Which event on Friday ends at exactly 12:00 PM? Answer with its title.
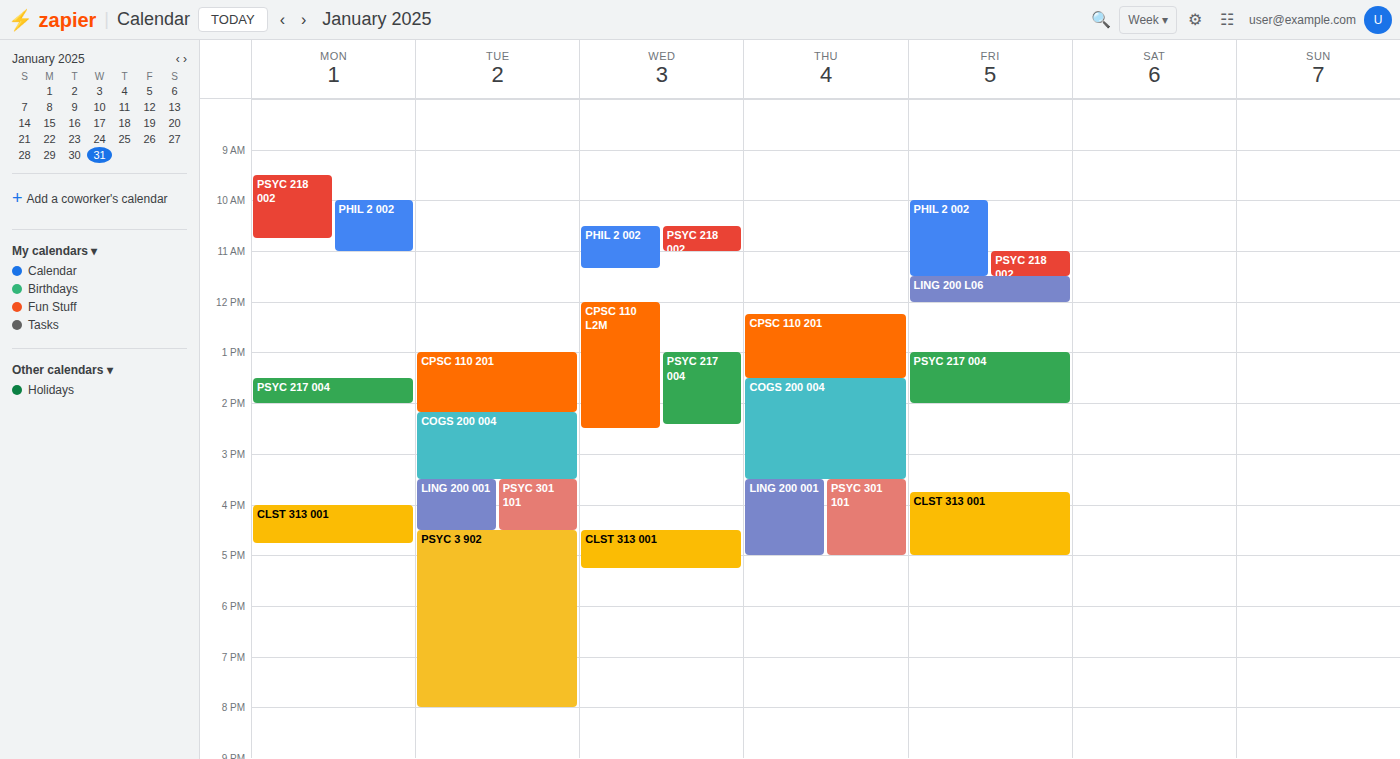
"LING 200 L06"